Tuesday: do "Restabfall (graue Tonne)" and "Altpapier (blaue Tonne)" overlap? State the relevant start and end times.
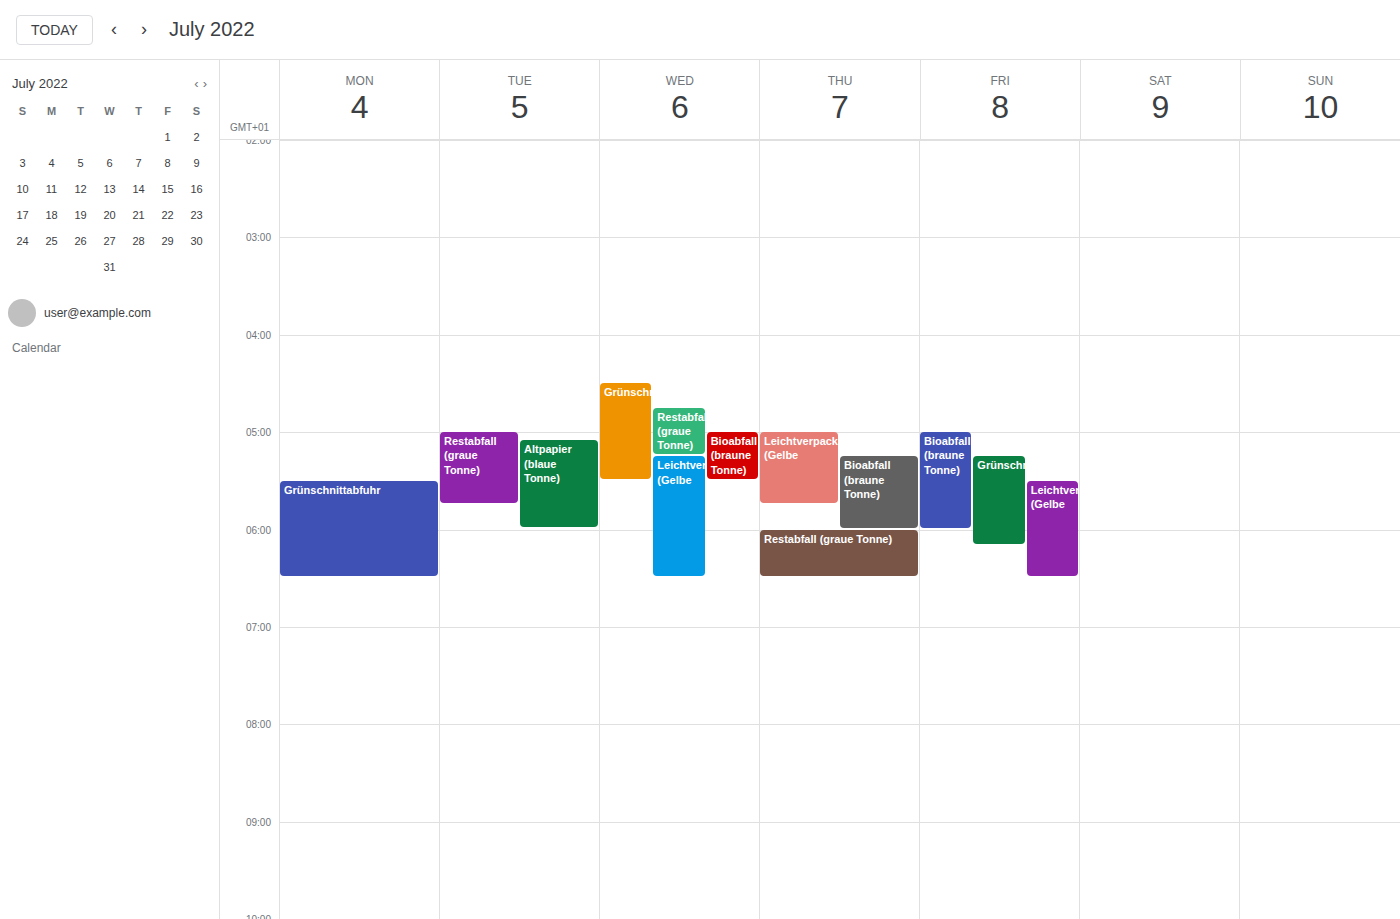
"Altpapier (blaue Tonne)" starts at 5:05 AM, before "Restabfall (graue Tonne)" ends at 5:45 AM -- they overlap.